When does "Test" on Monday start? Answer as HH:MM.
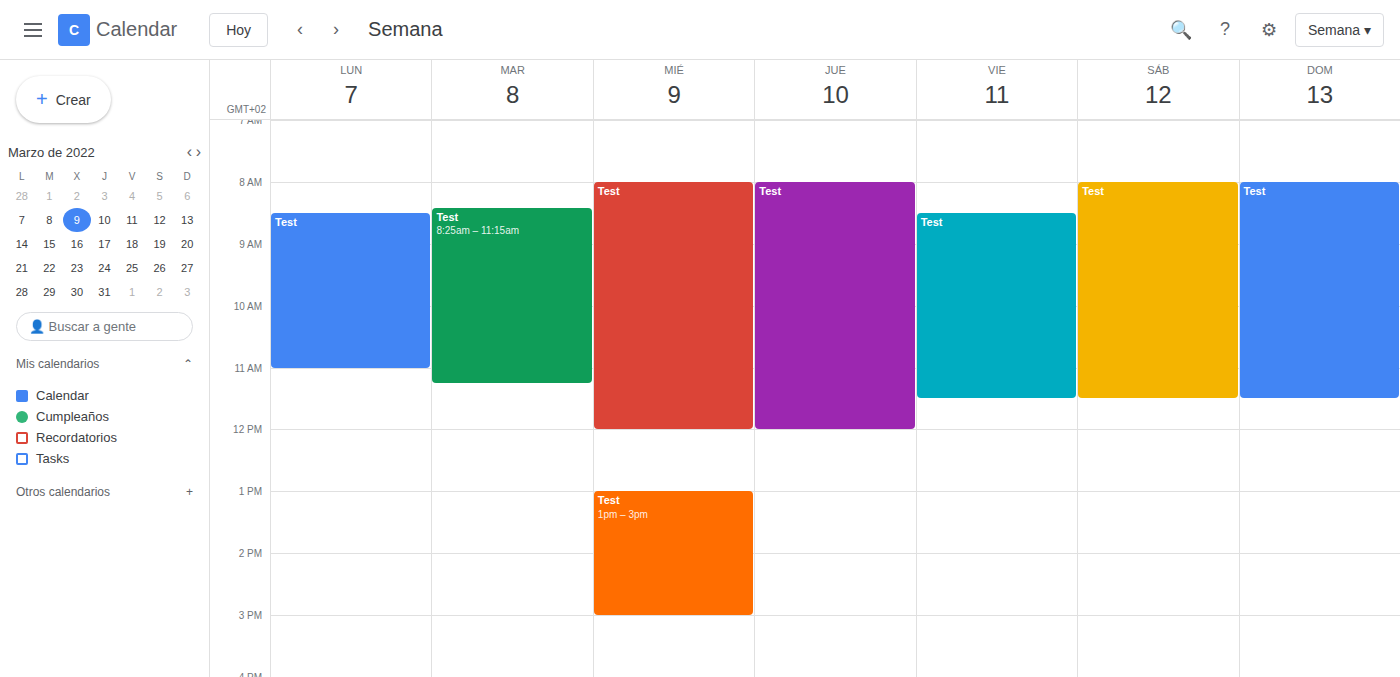
08:30